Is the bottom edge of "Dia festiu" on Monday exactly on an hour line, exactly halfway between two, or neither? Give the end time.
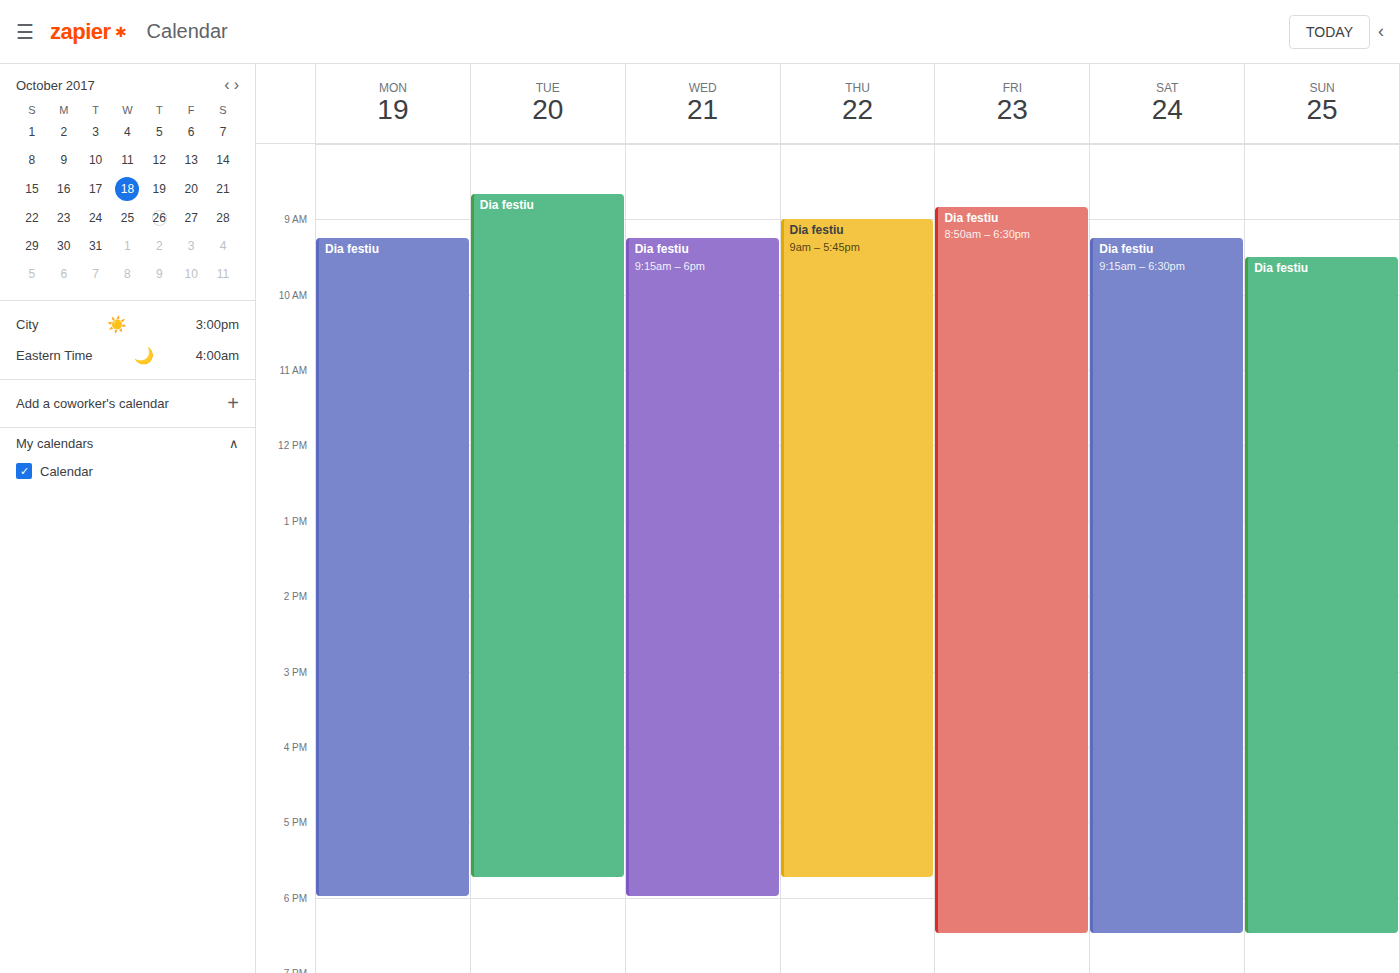
6:00 PM -- exactly on the 6 PM line.